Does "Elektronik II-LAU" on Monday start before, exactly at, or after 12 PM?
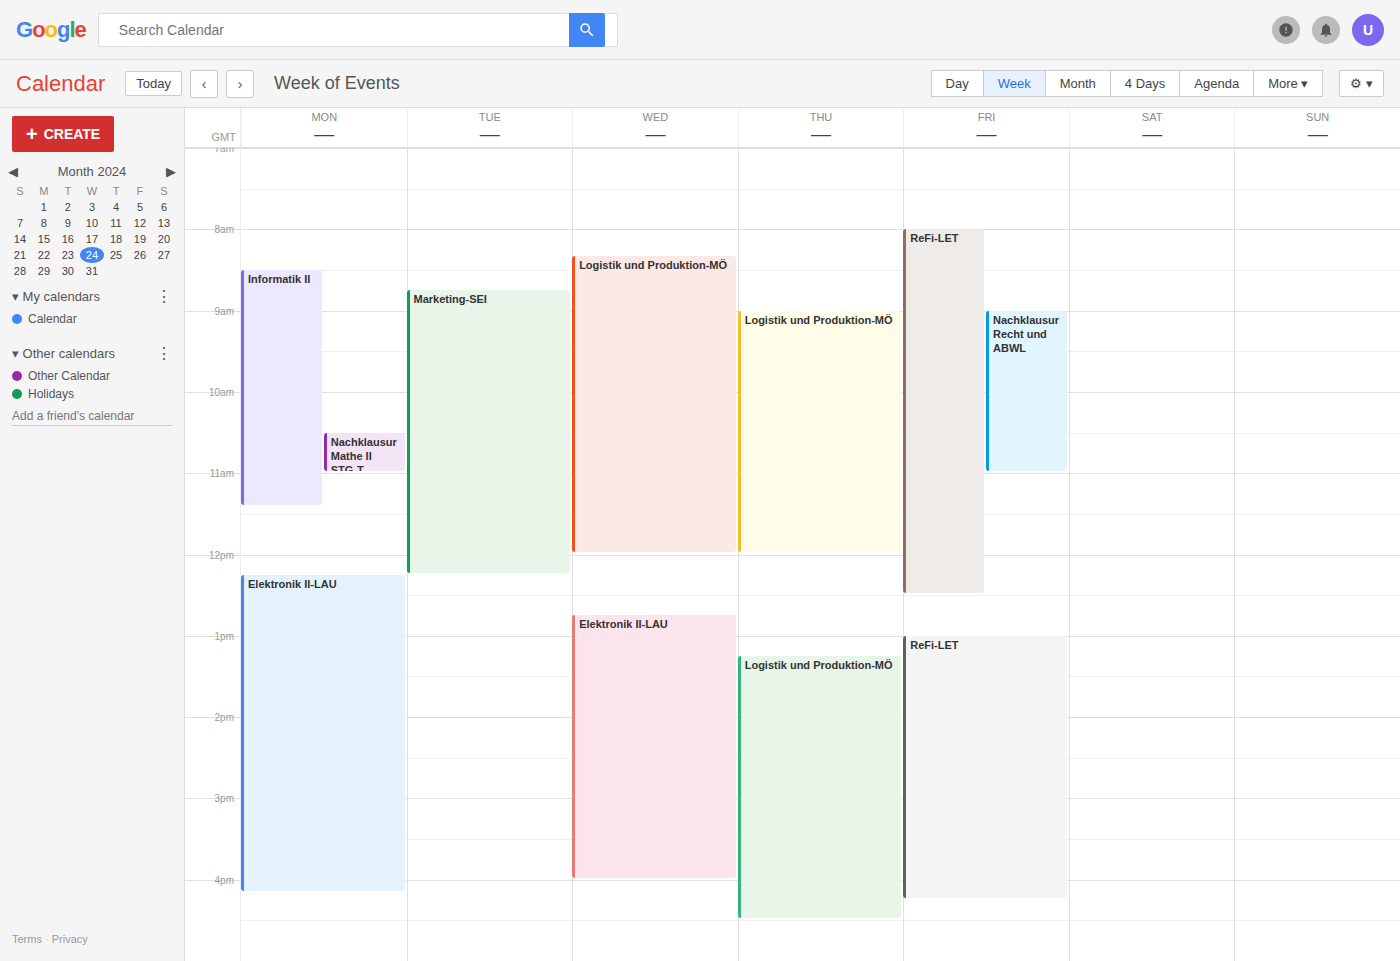
12:15 PM -- after 12 PM, 15 minutes below the 12 PM line.